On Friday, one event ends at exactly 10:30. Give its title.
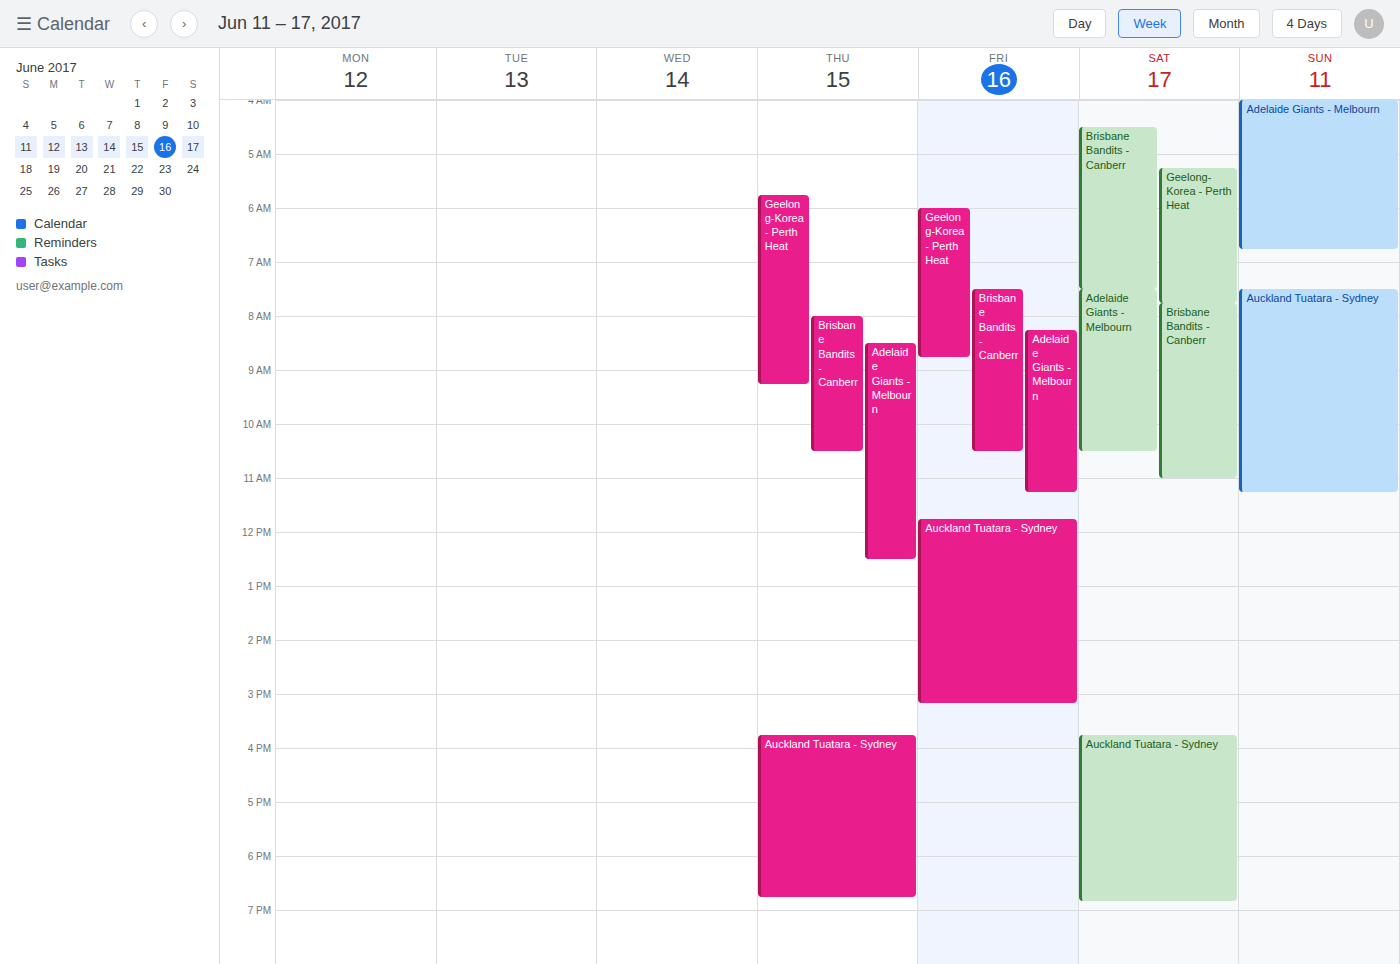
"Brisbane Bandits - Canberr"